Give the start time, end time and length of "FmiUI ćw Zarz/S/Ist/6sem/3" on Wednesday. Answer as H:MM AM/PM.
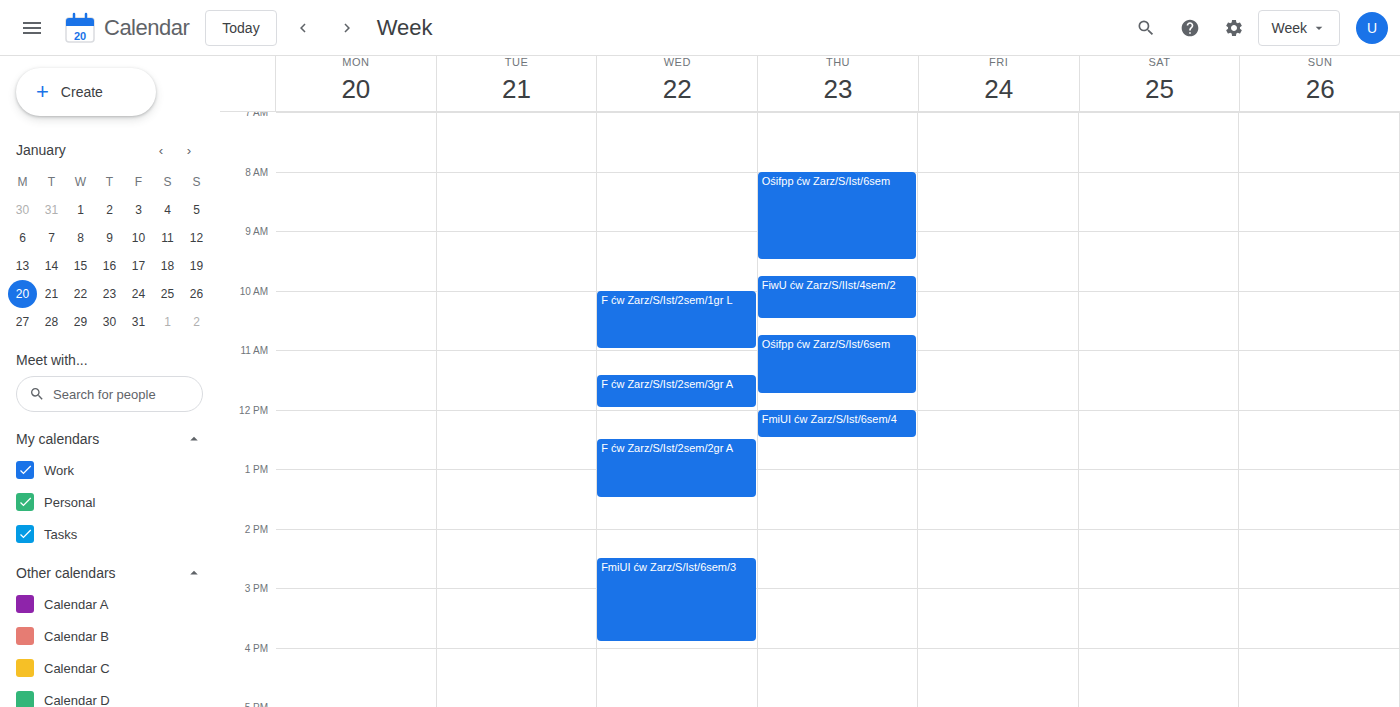
2:30 PM to 3:55 PM, 1 hour 25 minutes